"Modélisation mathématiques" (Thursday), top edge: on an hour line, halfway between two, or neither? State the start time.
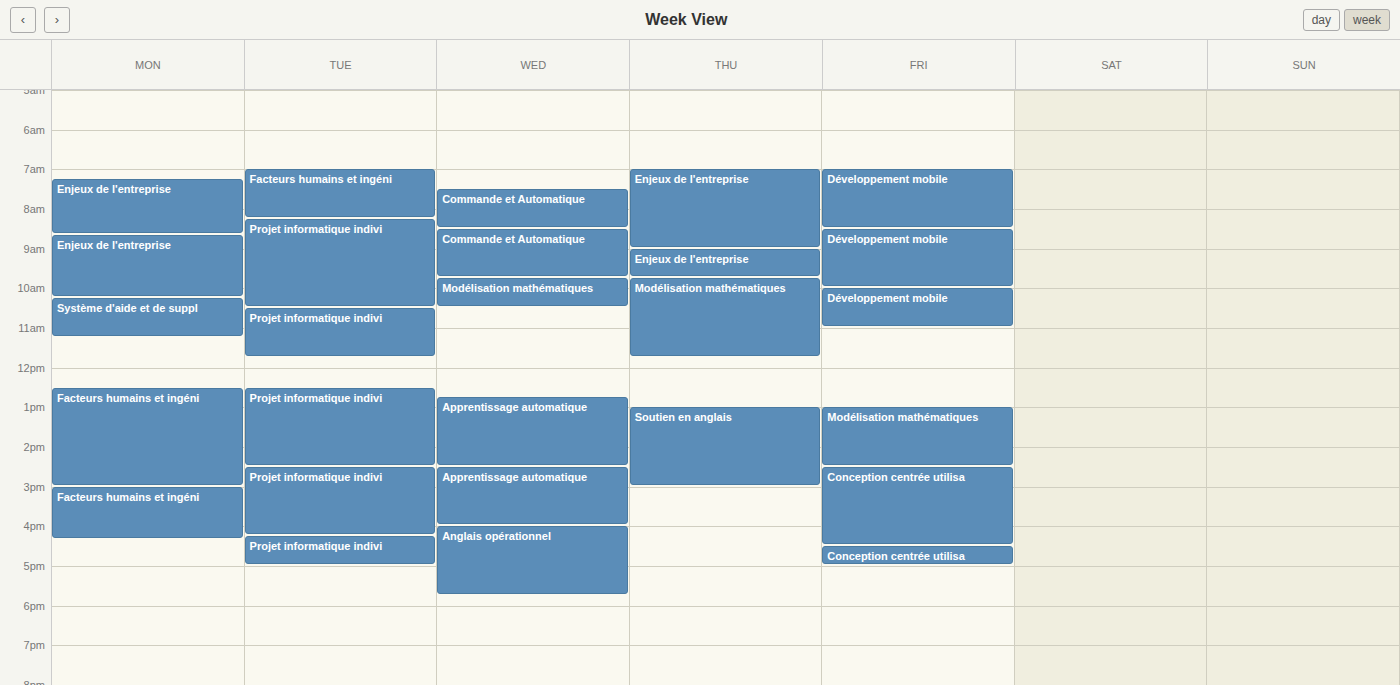
9:45 AM -- neither: three quarters of the way from the 9 AM line to the 10 AM line.